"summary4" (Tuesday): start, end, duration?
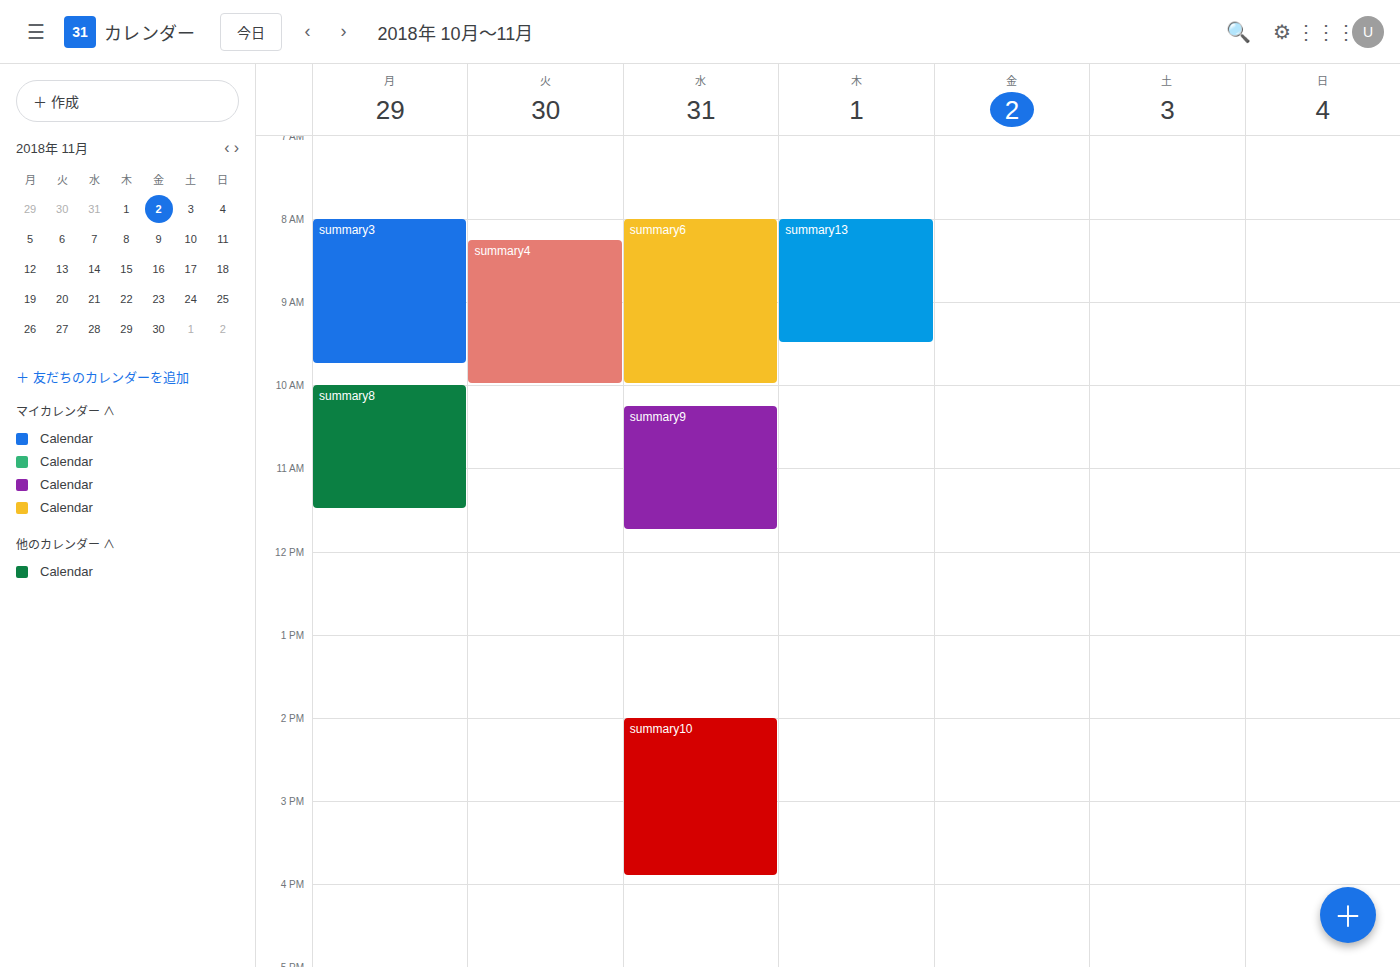
8:15 AM to 10:00 AM, 1 hour 45 minutes